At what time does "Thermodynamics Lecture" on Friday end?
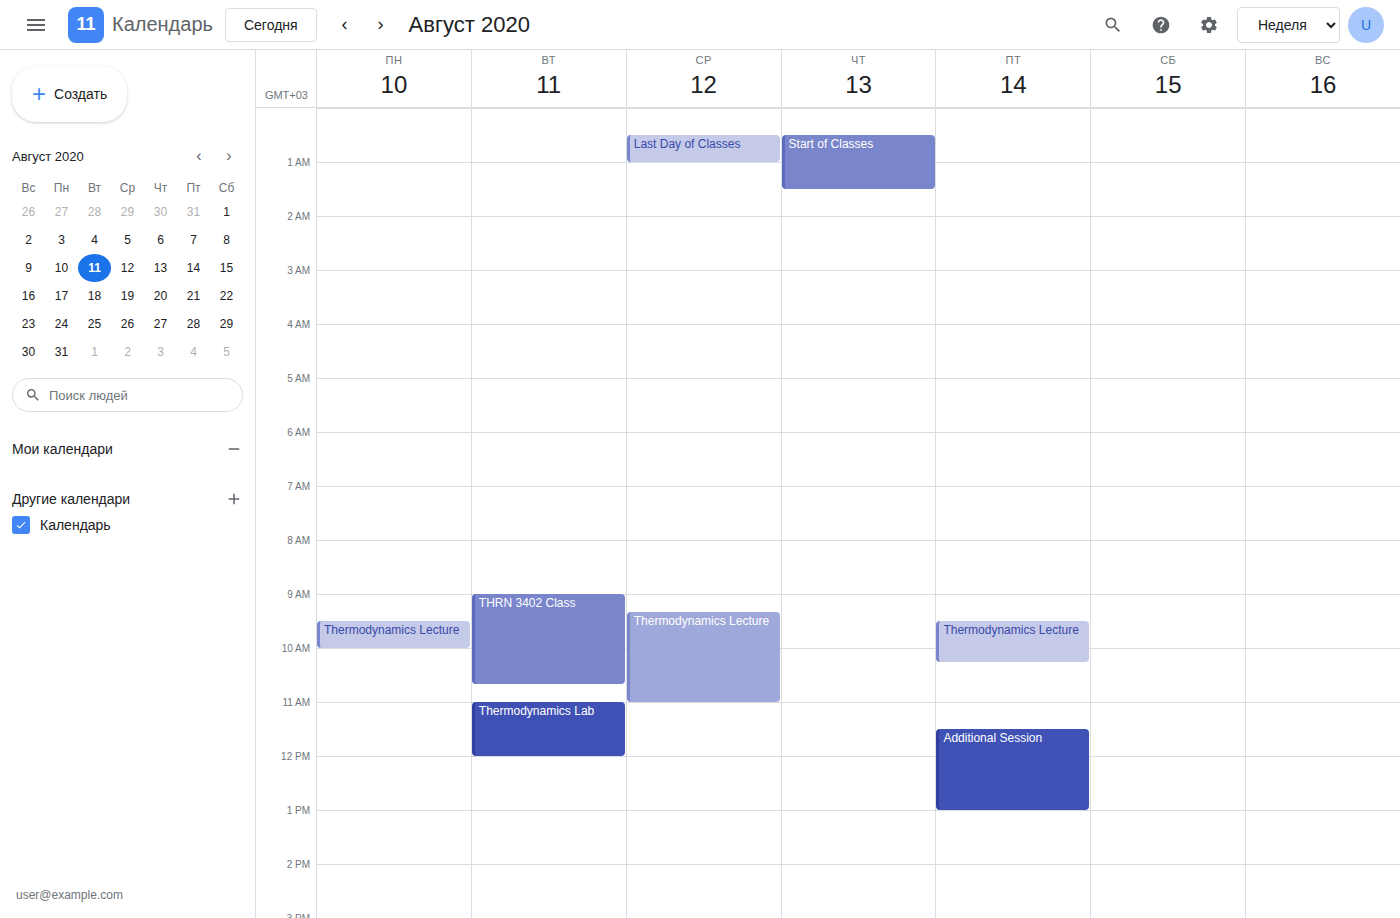
10:15 AM